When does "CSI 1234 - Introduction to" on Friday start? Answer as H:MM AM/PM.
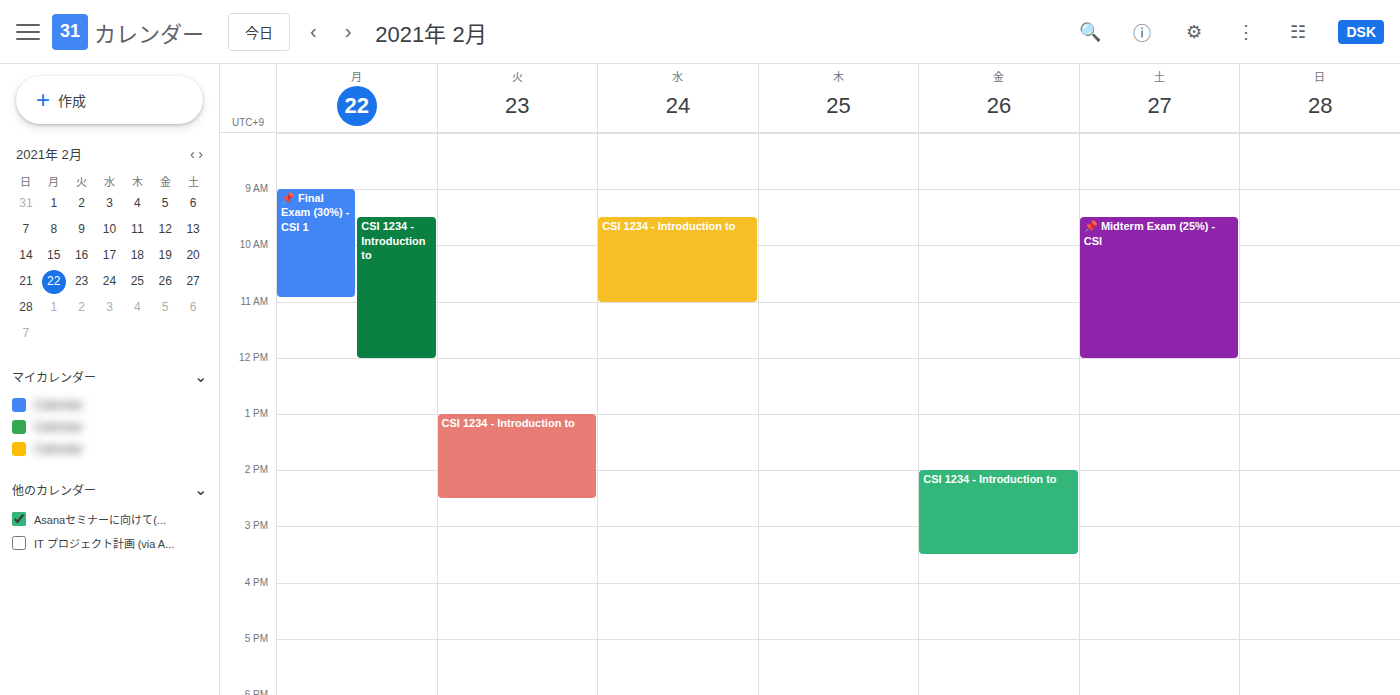
2:00 PM